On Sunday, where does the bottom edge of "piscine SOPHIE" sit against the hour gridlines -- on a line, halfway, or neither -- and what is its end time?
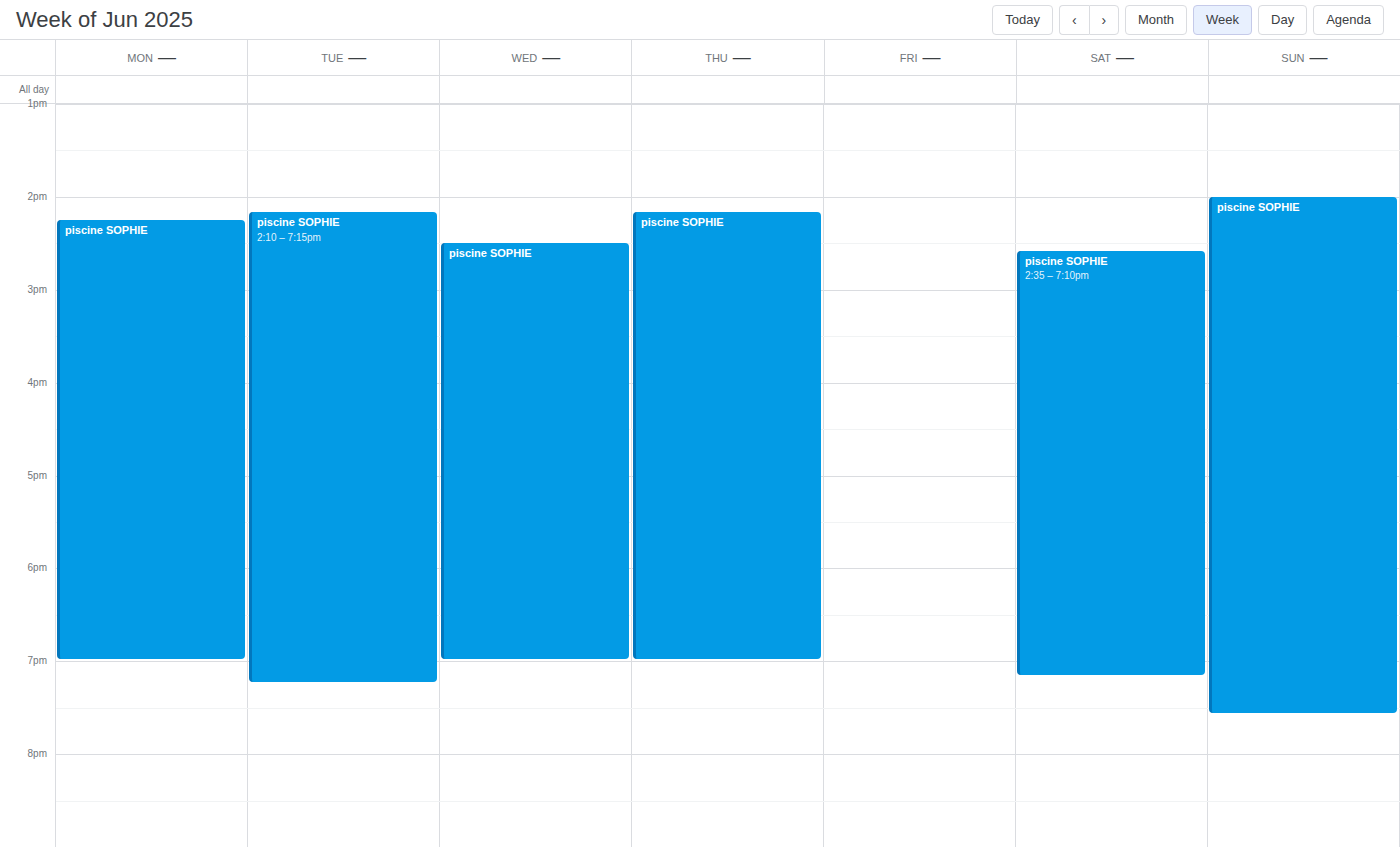
19:35 -- neither: 35 minutes below the 19:00 line and 25 minutes above the 20:00 line.